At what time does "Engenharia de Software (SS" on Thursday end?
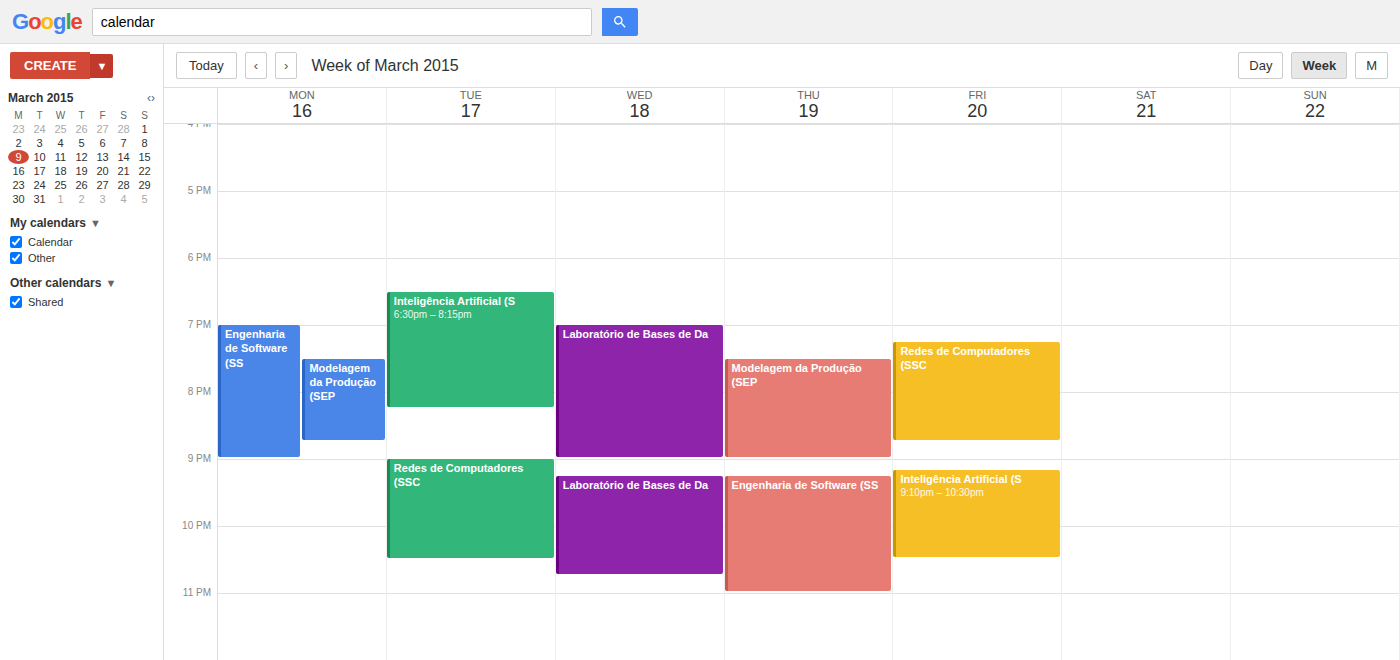
11:00 PM